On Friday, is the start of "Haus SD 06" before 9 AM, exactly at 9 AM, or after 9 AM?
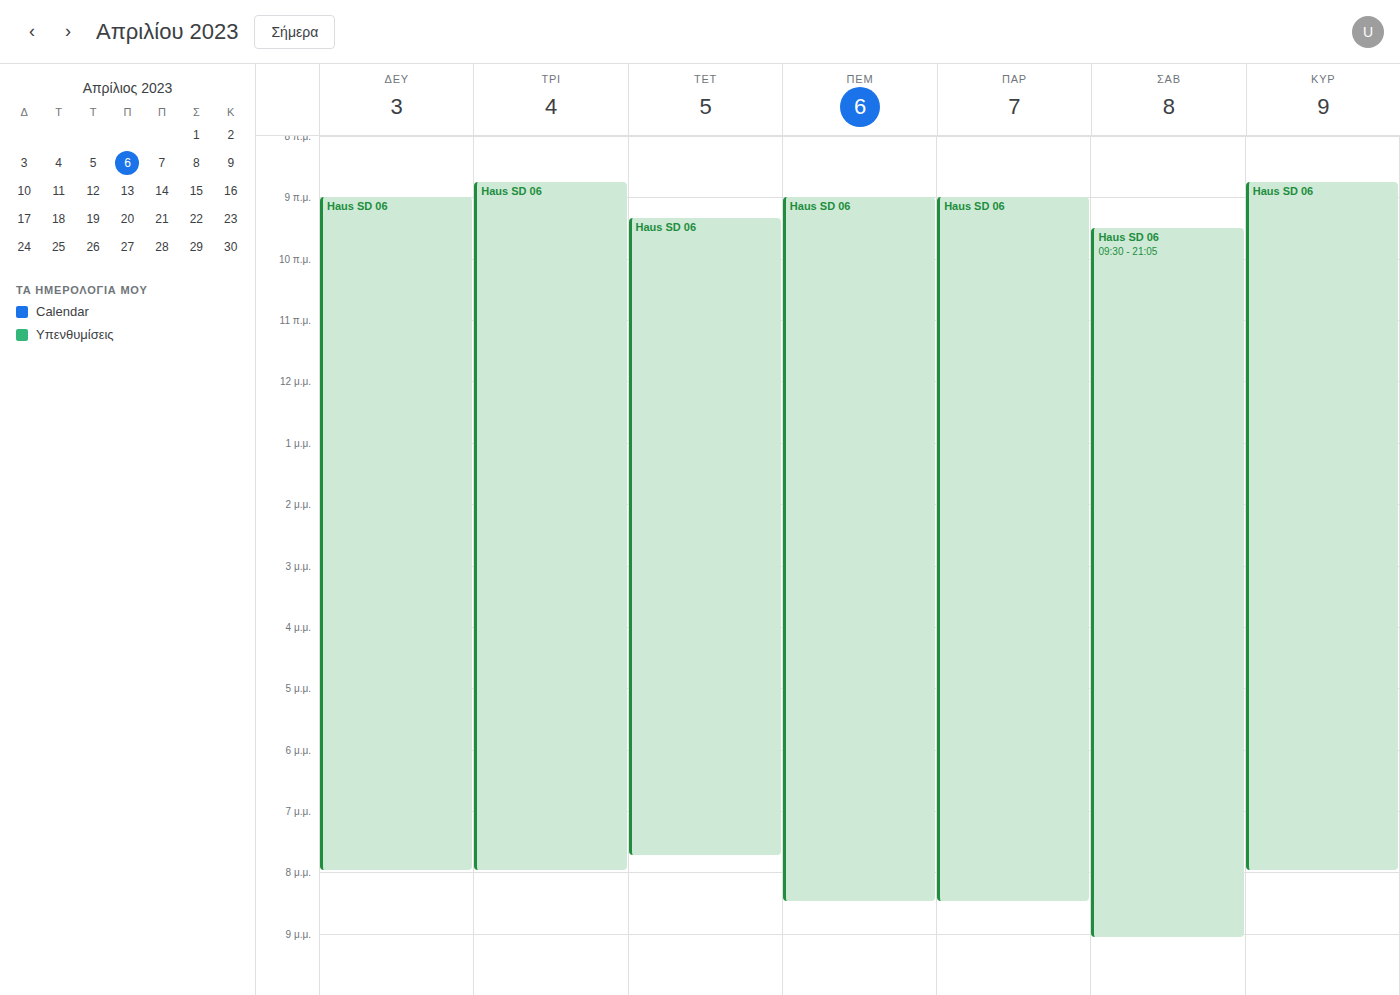
9:00 AM -- exactly at 9 AM, on the 9 AM line.